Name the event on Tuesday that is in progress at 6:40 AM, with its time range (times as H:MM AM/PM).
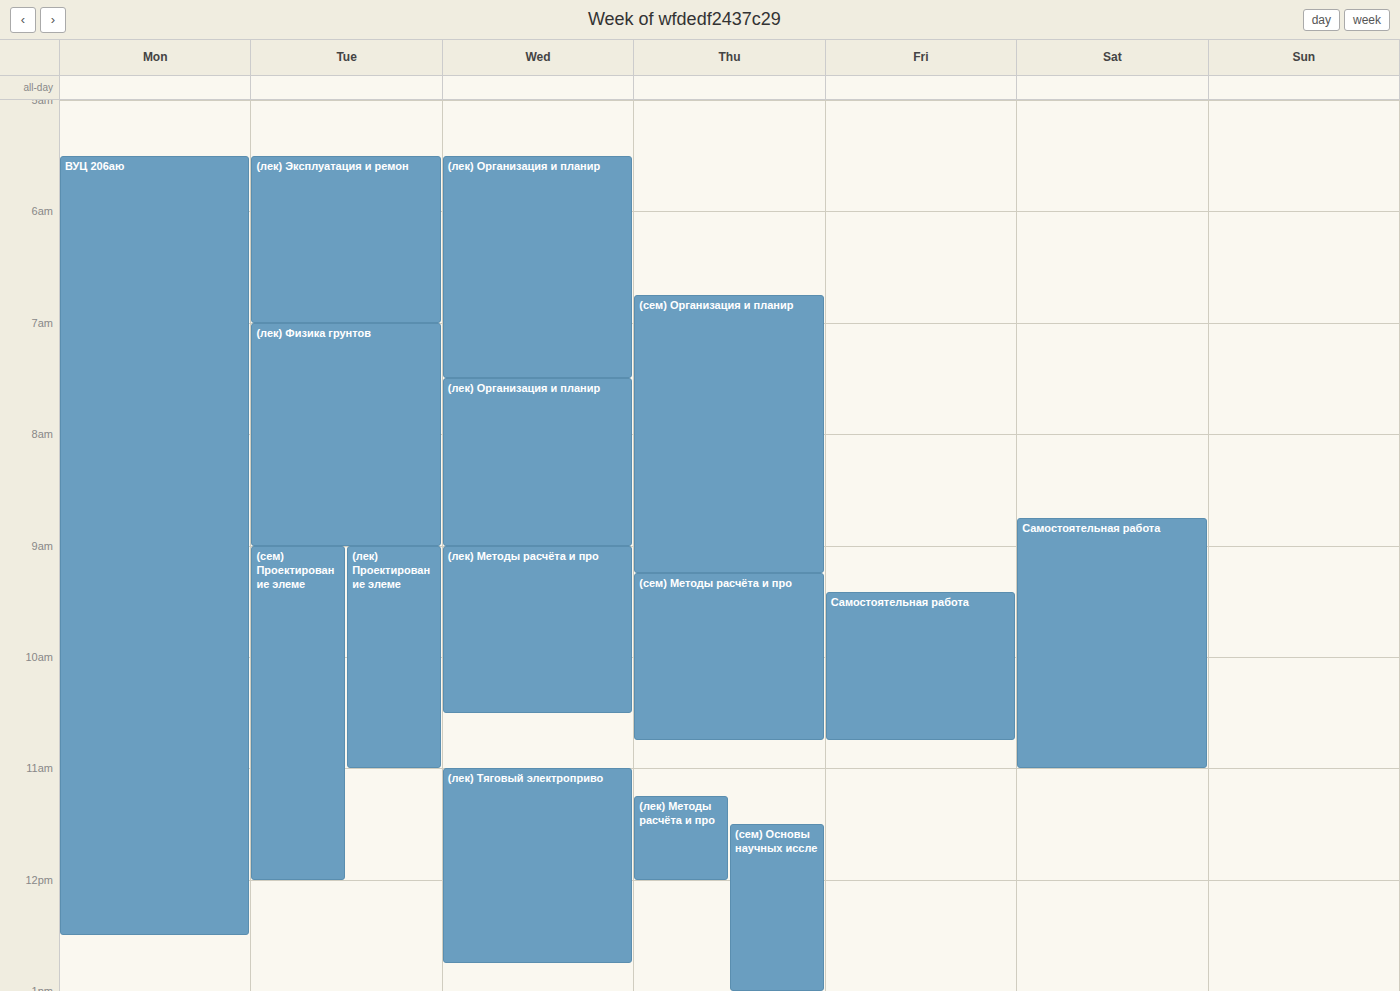
"(лек) Эксплуатация и ремон", 5:30 AM to 7:00 AM